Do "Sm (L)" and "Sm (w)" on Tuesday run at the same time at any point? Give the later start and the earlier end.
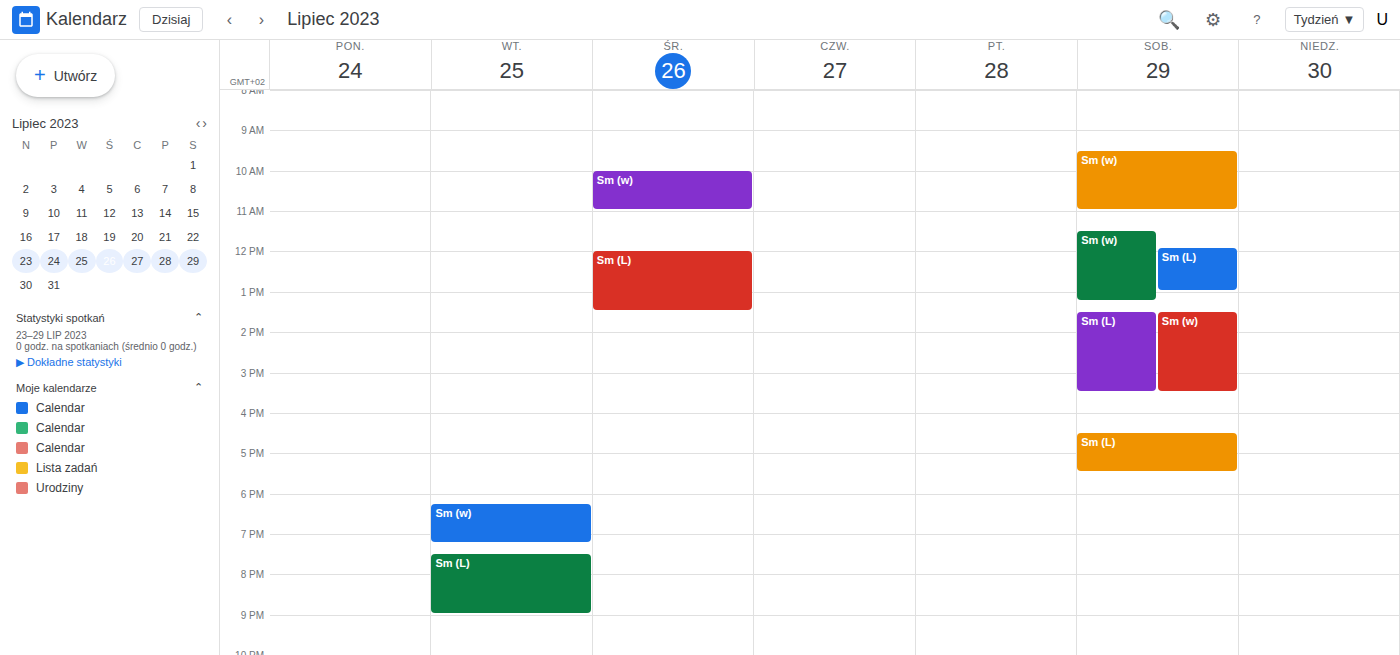
"Sm (w)" ends at 7:15 PM and "Sm (L)" starts at 7:30 PM -- no overlap.